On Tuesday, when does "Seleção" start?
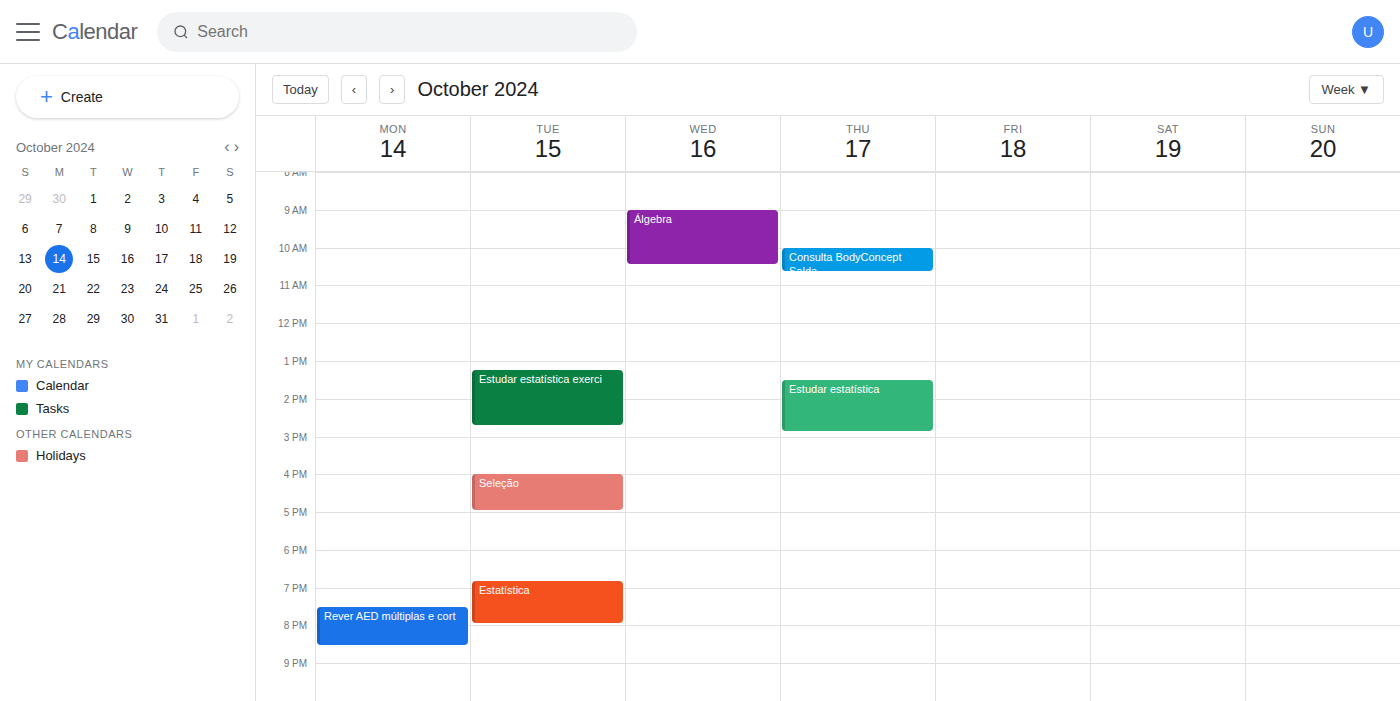
4:00 PM